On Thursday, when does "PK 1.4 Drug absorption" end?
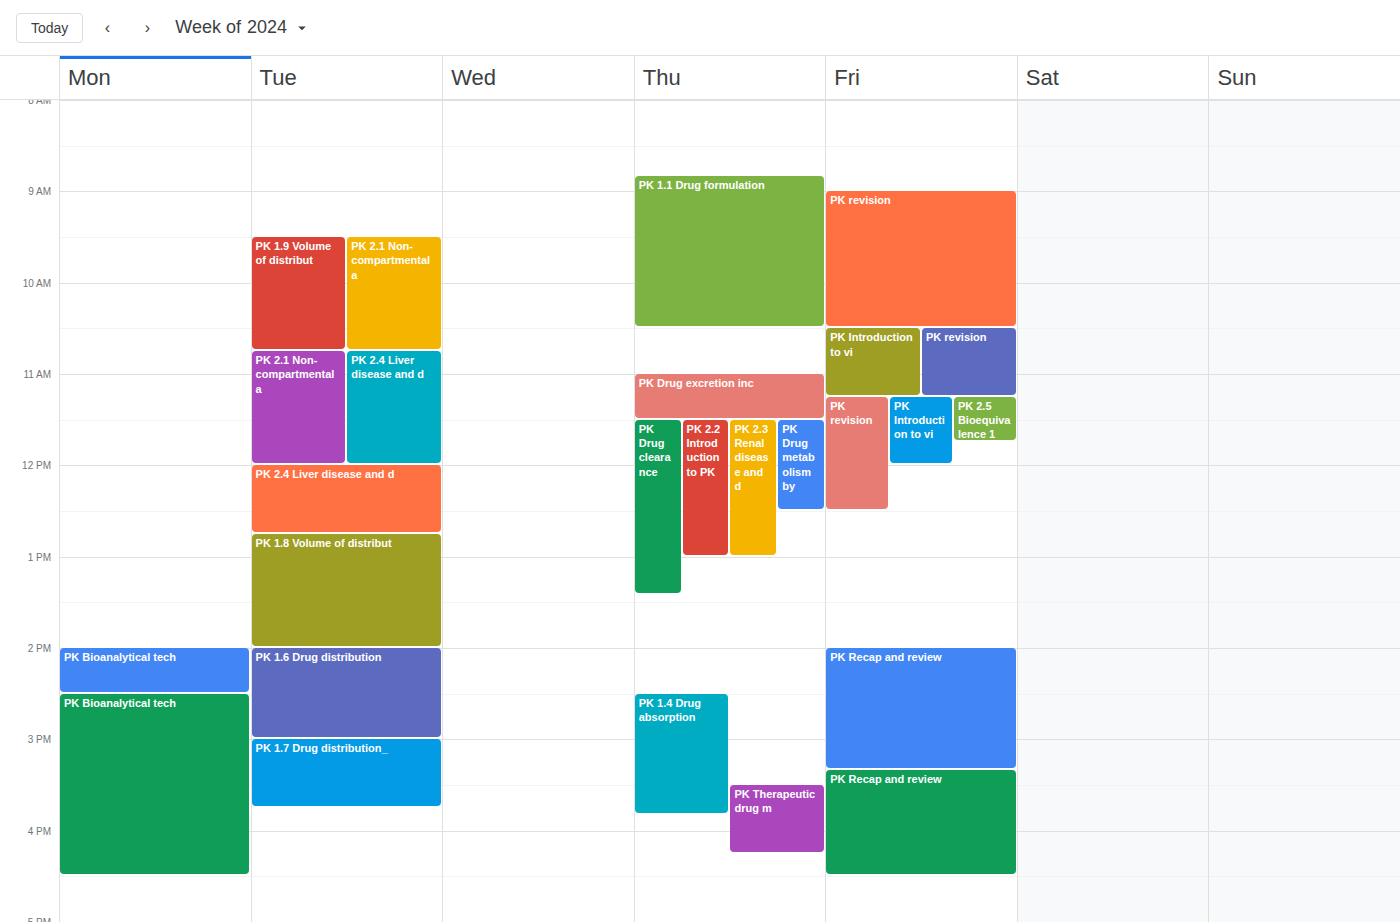
3:50 PM